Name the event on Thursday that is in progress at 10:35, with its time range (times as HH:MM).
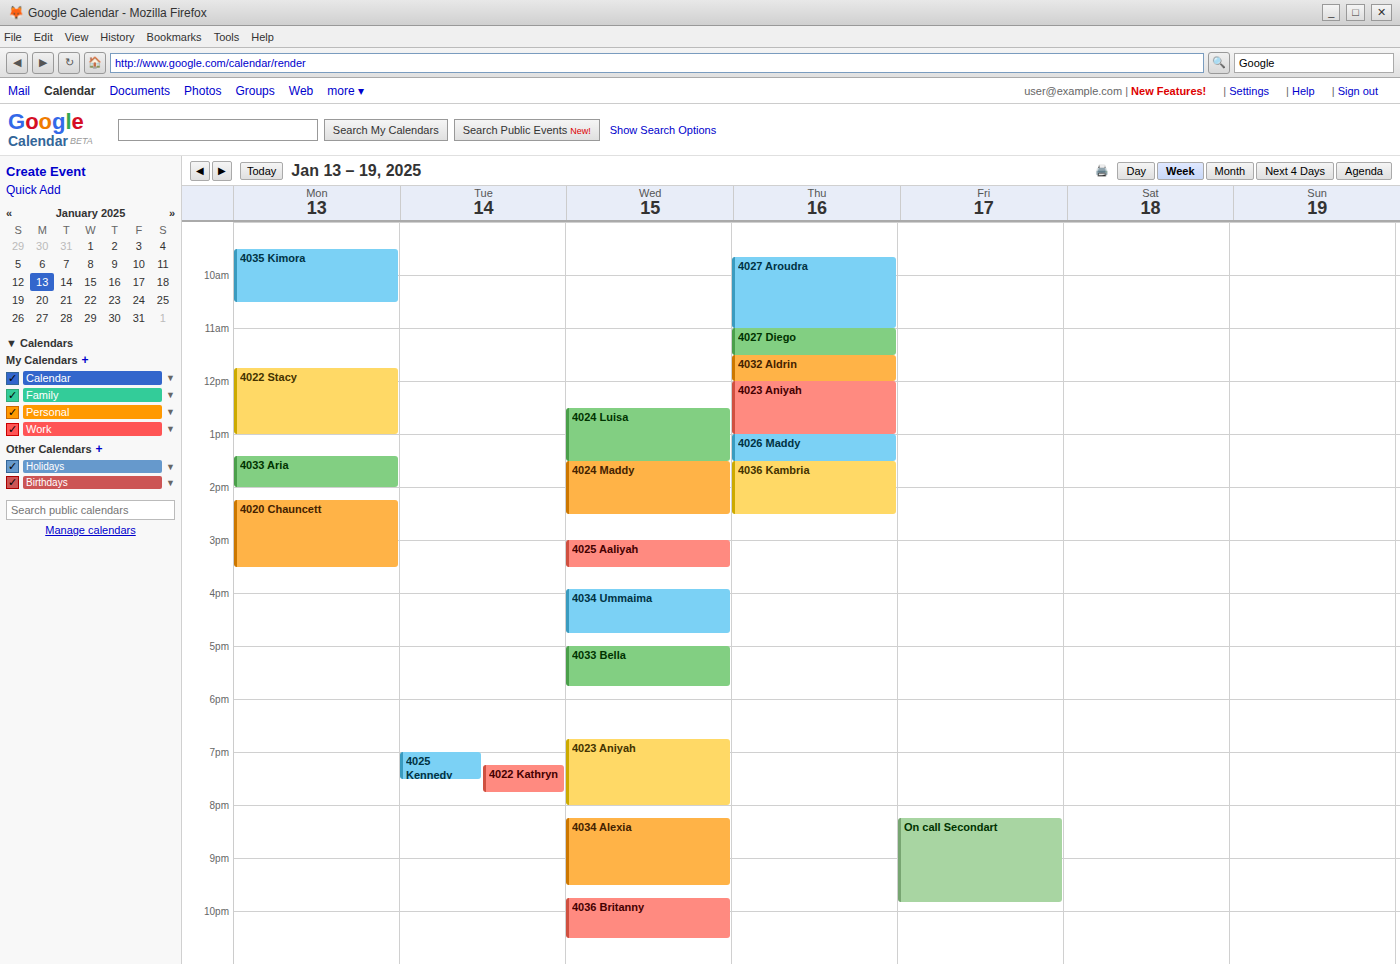
"4027 Aroudra", 09:40 to 11:00